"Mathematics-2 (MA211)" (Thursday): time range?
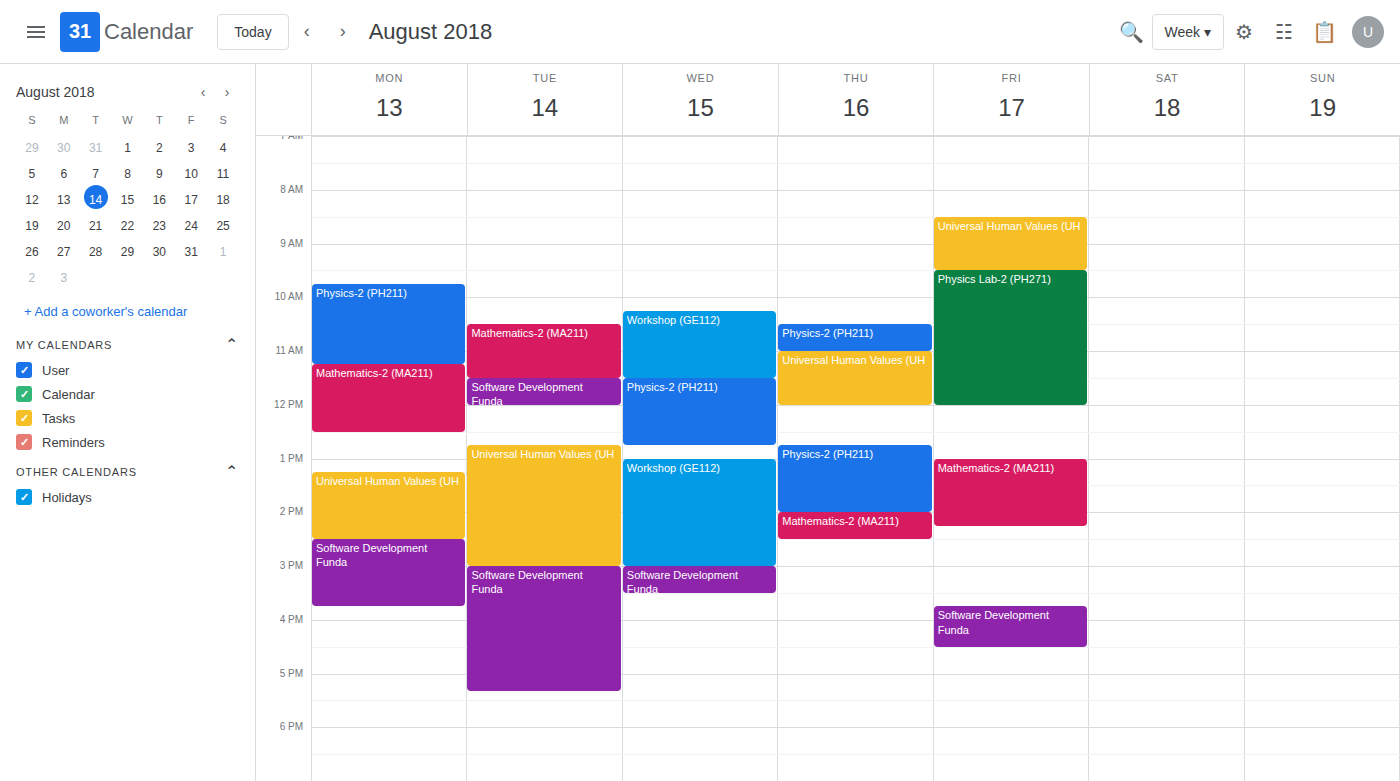
2:00 PM to 2:30 PM